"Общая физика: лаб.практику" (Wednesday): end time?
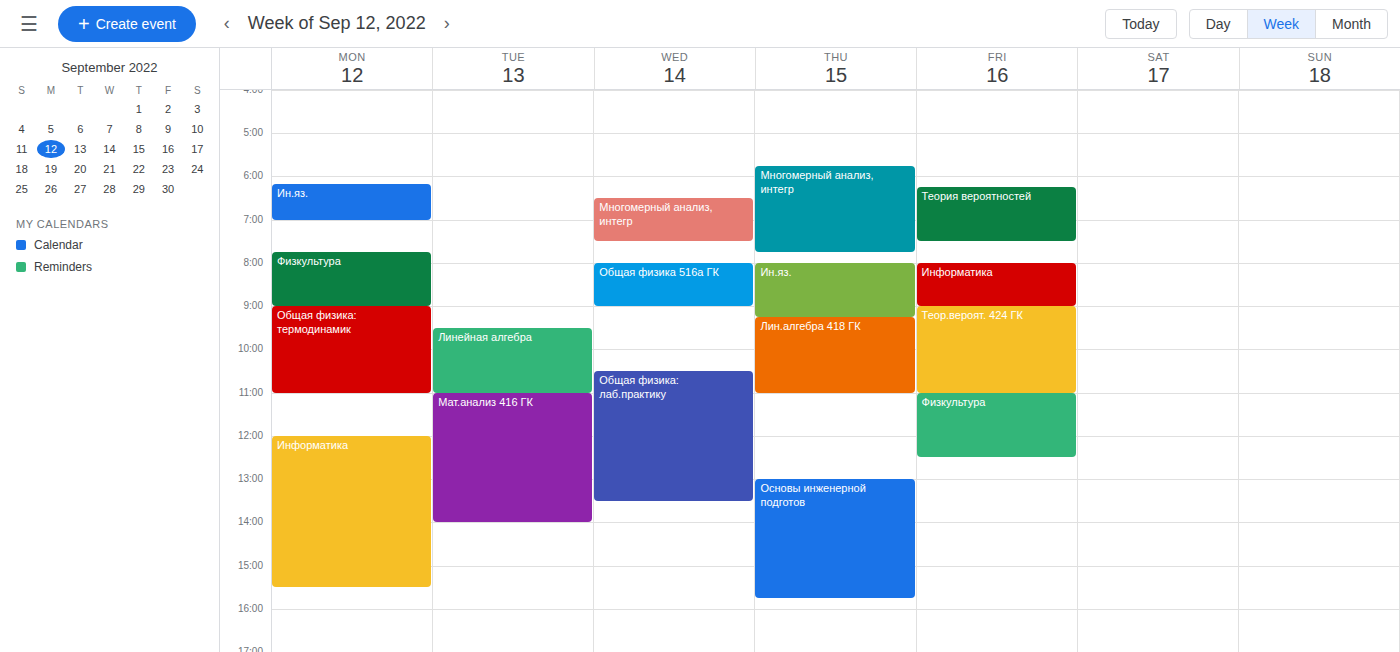
1:30 PM